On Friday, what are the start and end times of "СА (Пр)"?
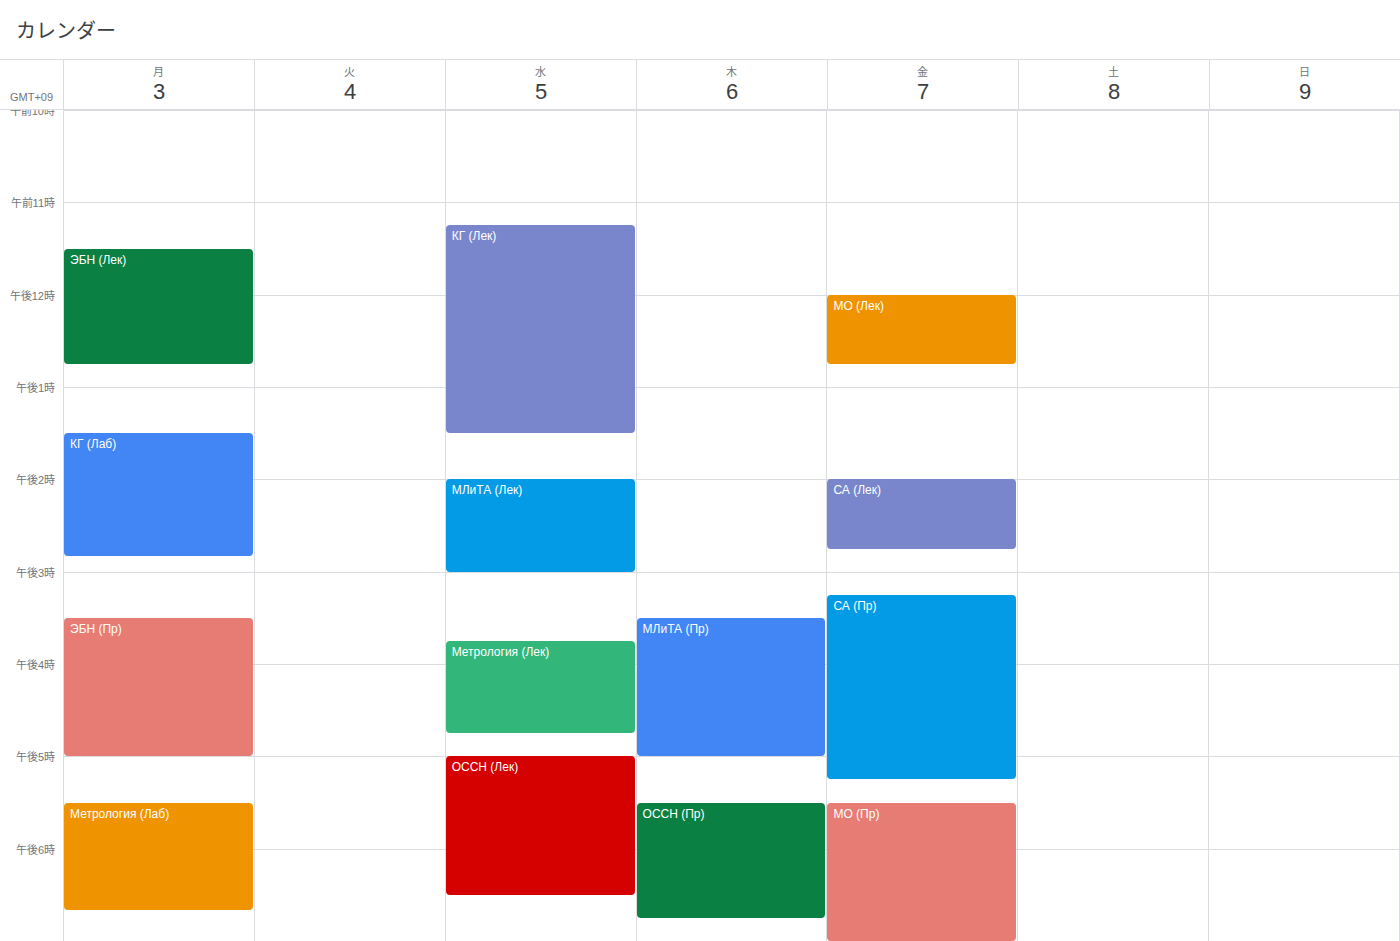
3:15 PM to 5:15 PM